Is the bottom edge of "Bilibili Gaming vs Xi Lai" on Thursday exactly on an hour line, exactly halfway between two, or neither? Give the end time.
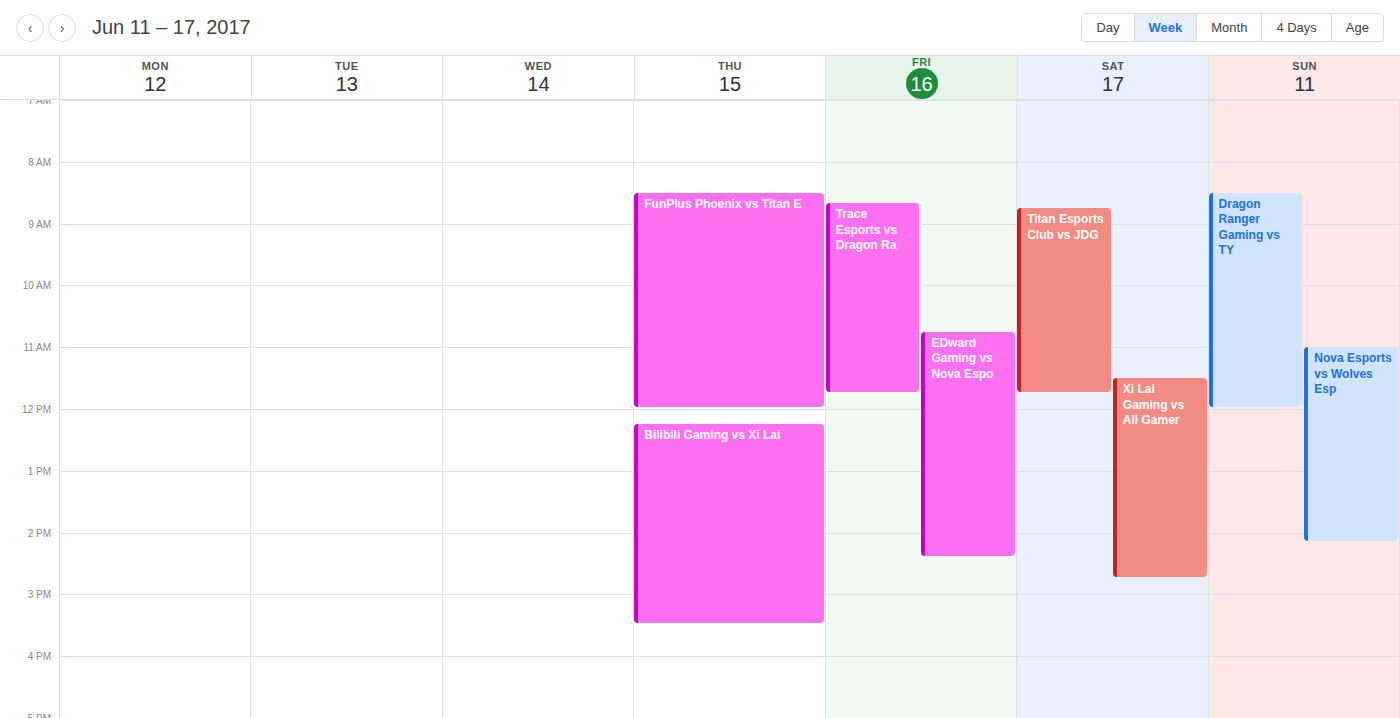
3:30 PM -- halfway between the 3 PM and 4 PM lines.